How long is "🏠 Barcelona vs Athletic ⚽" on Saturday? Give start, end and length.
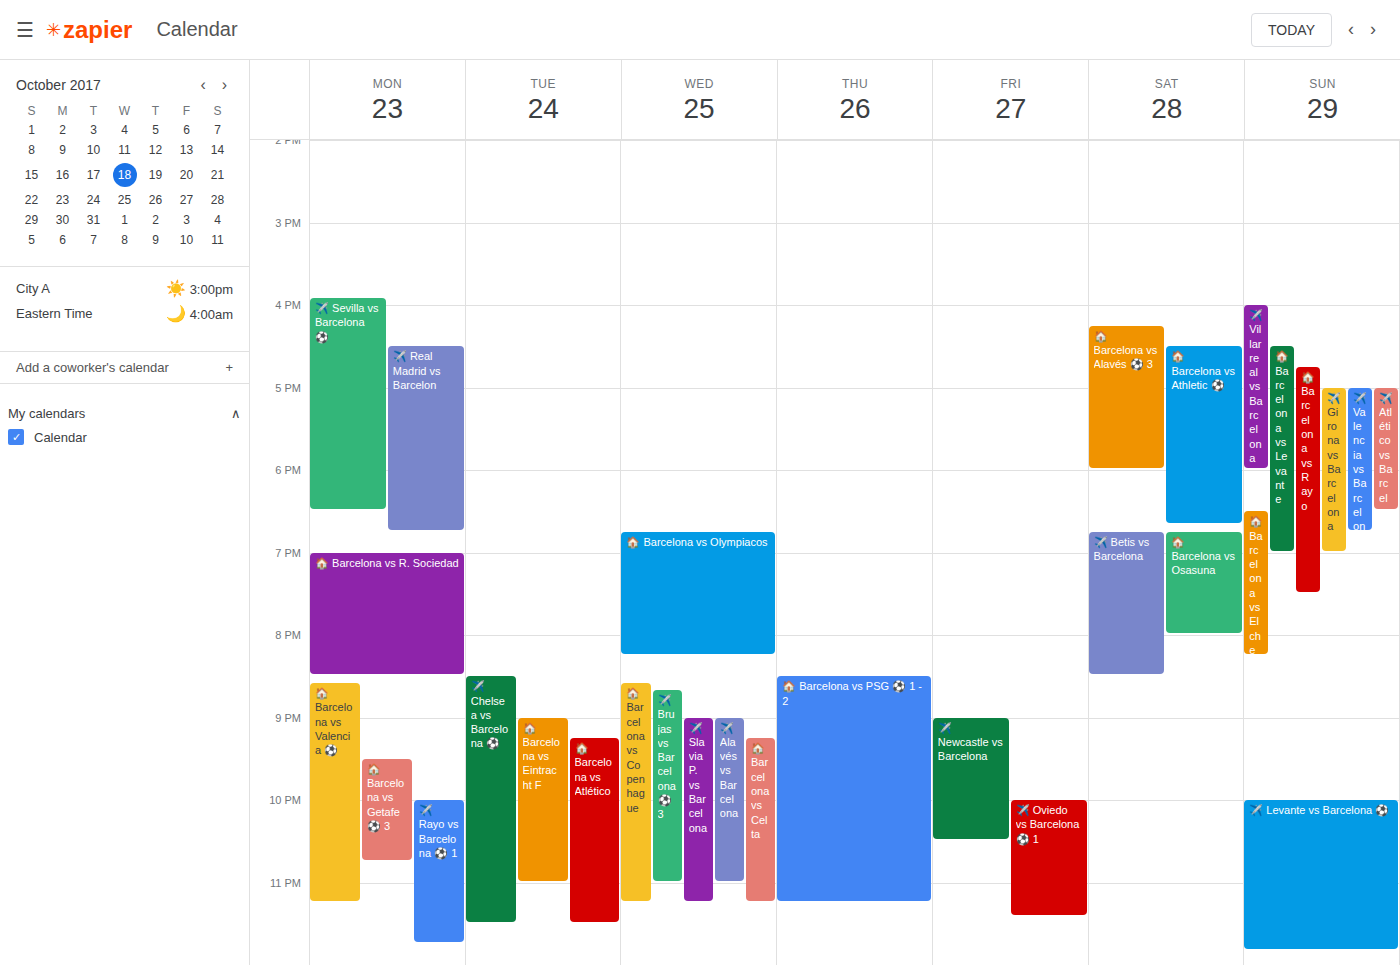
4:30 PM to 6:40 PM, 2 hours 10 minutes